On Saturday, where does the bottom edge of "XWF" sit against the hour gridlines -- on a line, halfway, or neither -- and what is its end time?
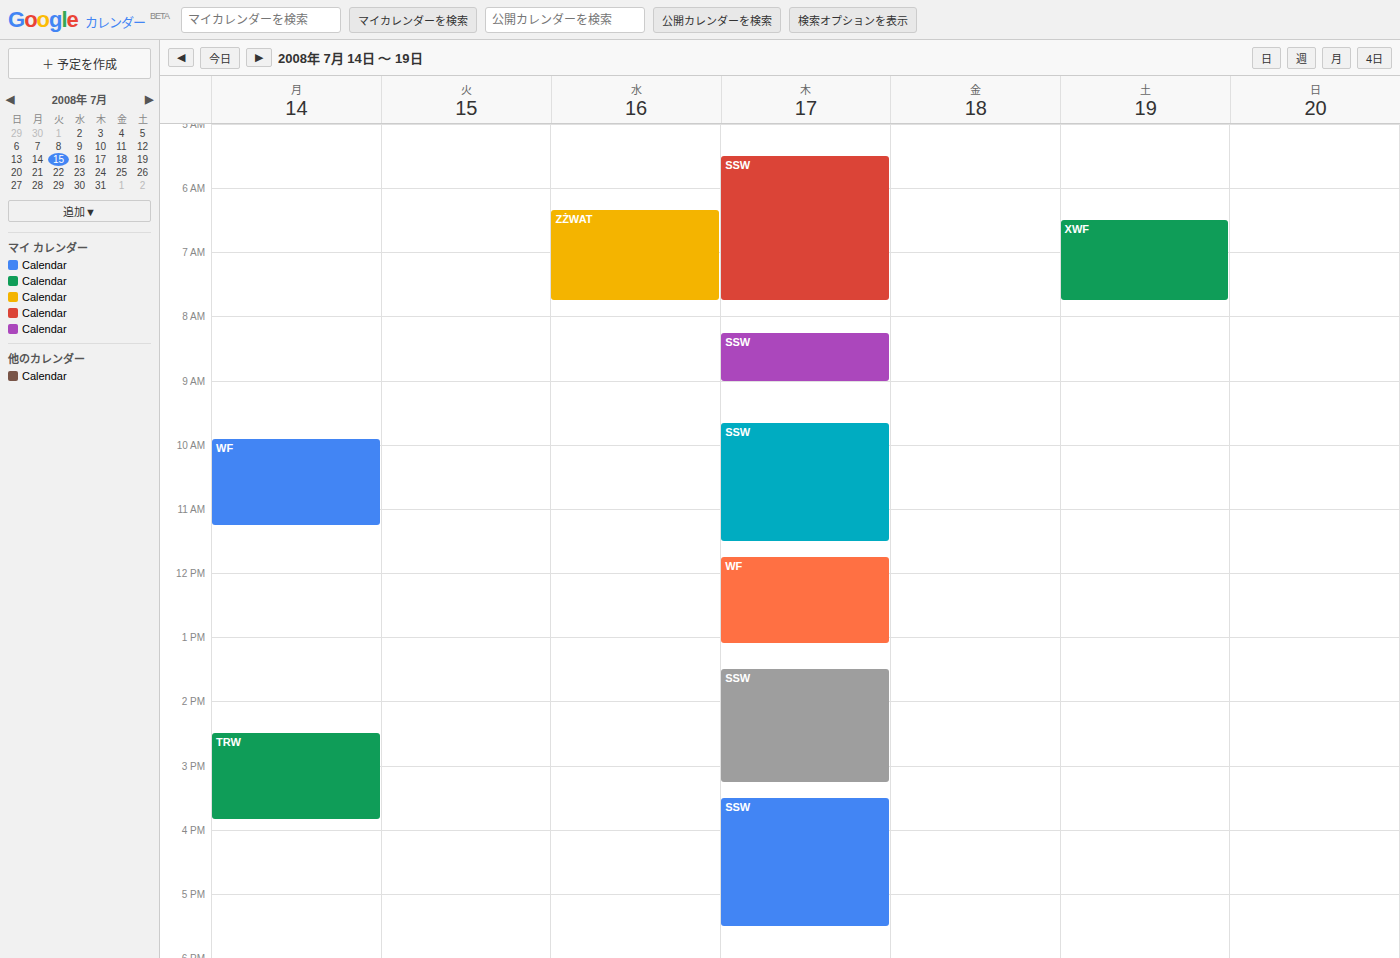
7:45 AM -- neither: three quarters of the way from the 7 AM line to the 8 AM line.